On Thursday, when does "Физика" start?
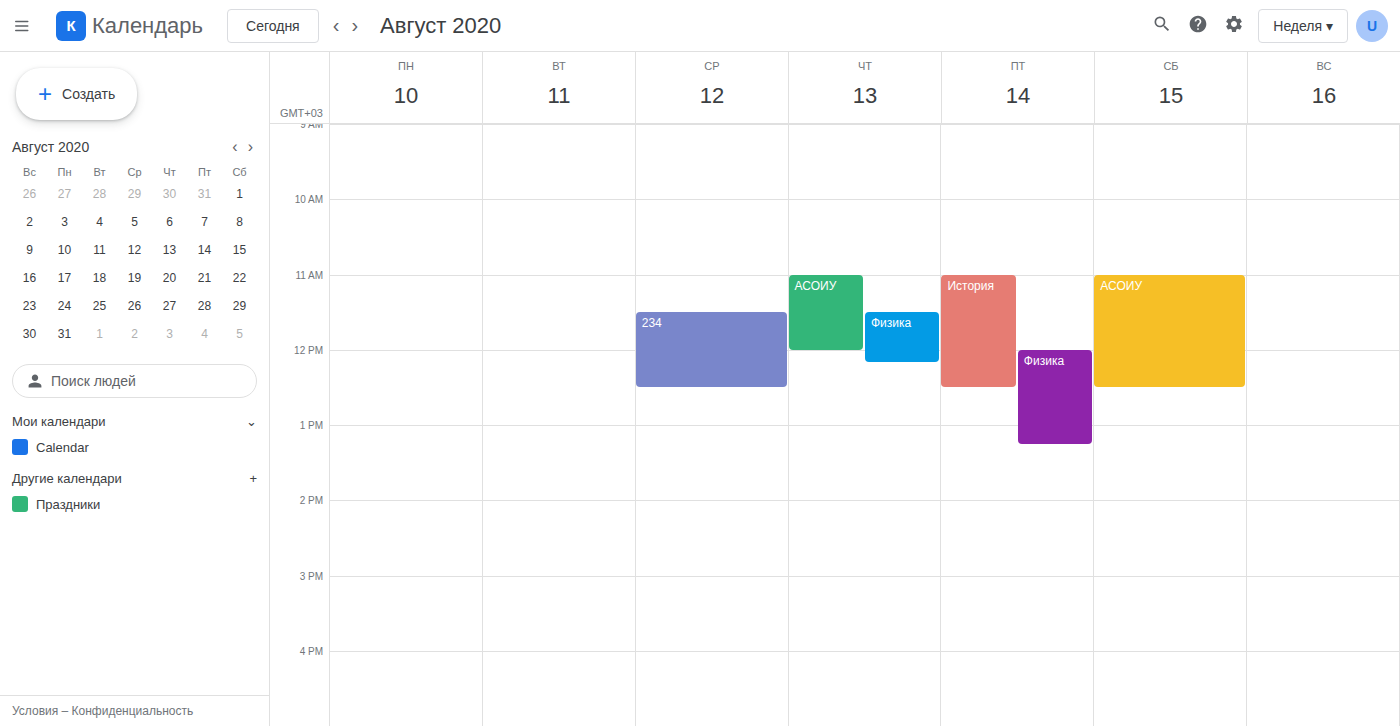
11:30 AM